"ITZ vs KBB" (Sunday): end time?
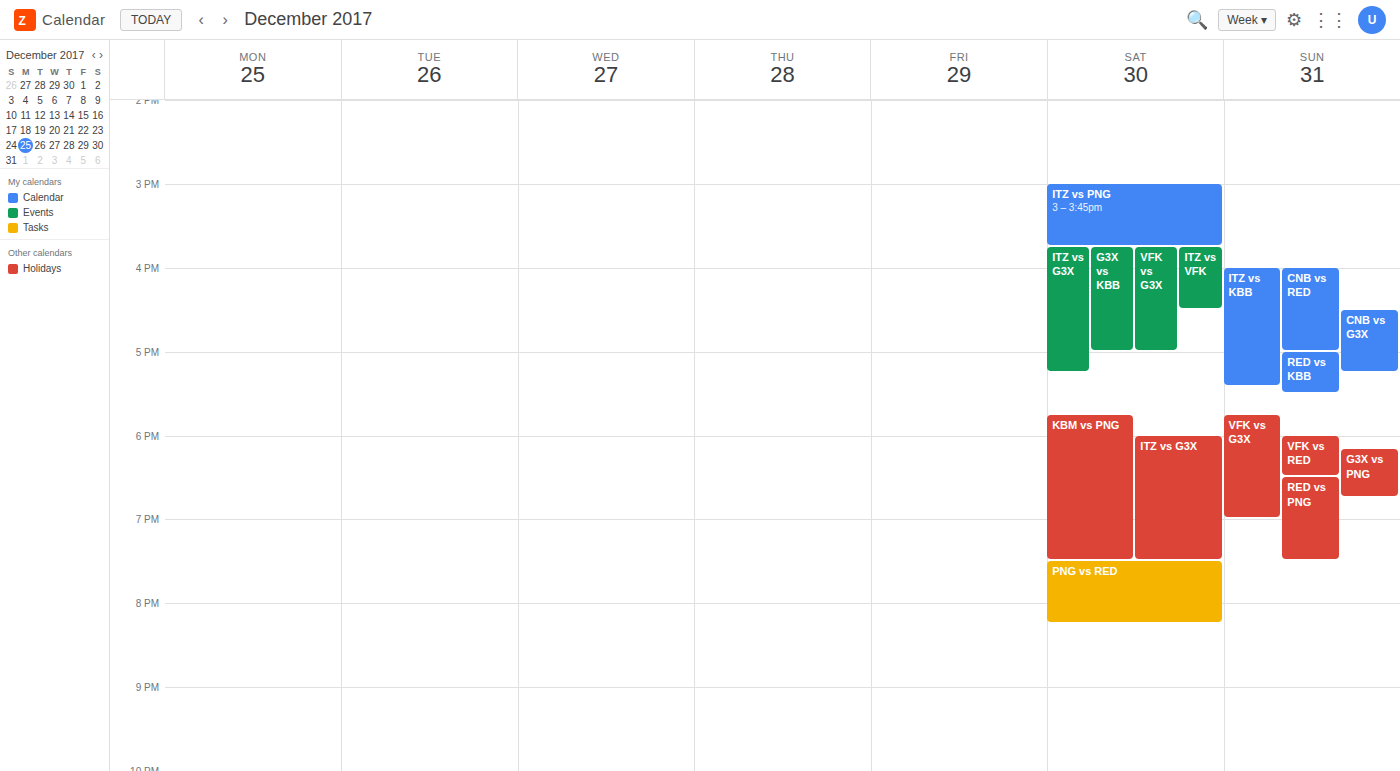
5:25 PM